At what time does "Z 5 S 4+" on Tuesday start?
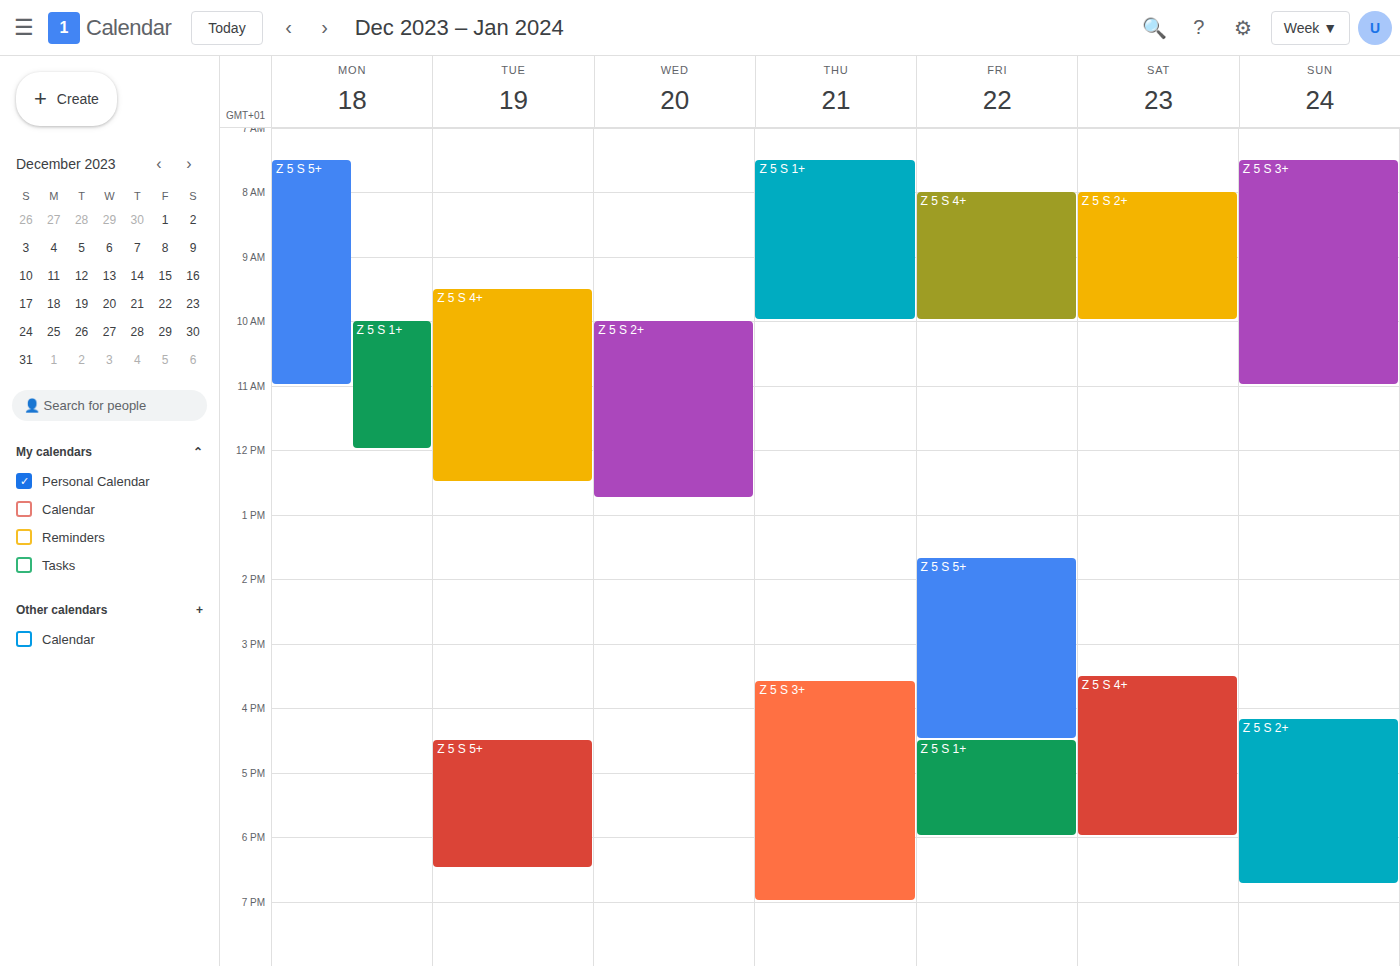
9:30 AM